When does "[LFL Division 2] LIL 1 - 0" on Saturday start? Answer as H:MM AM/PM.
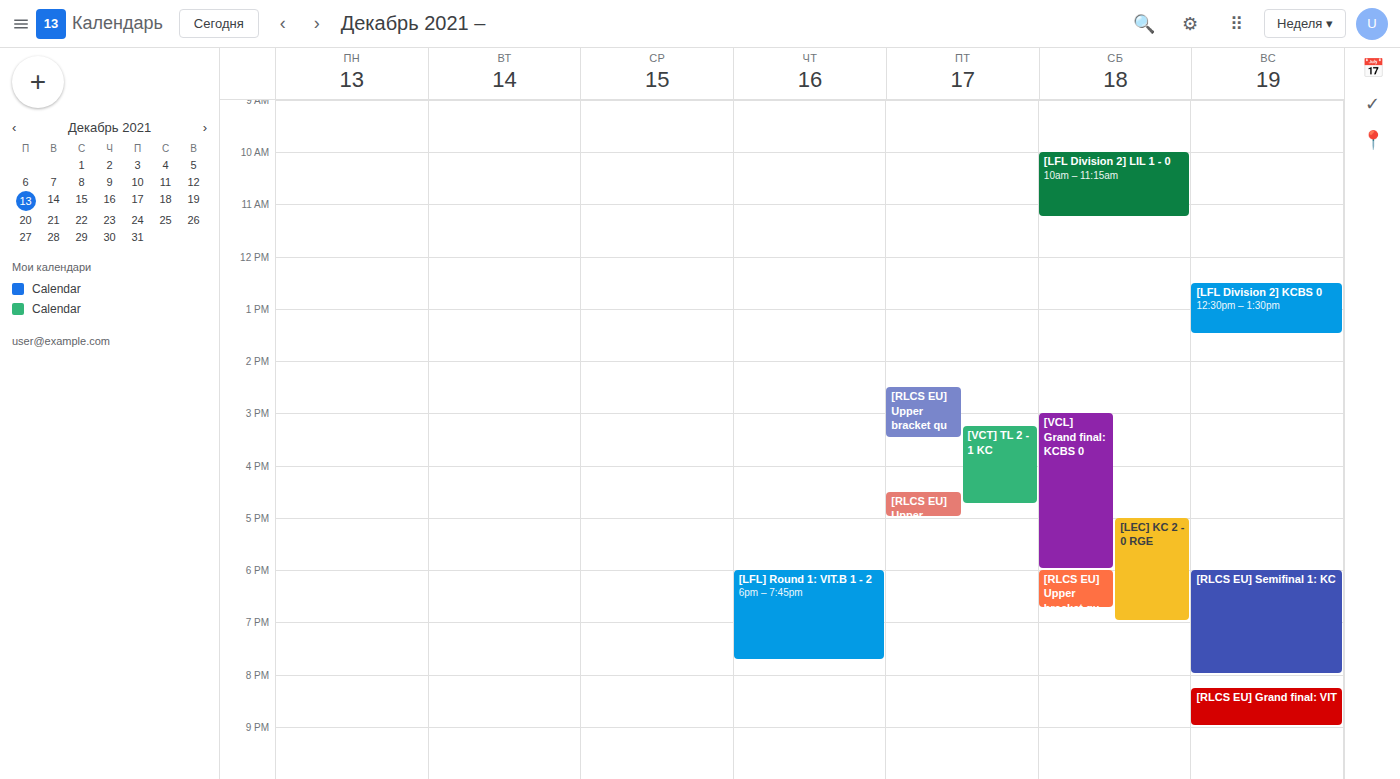
10:00 AM